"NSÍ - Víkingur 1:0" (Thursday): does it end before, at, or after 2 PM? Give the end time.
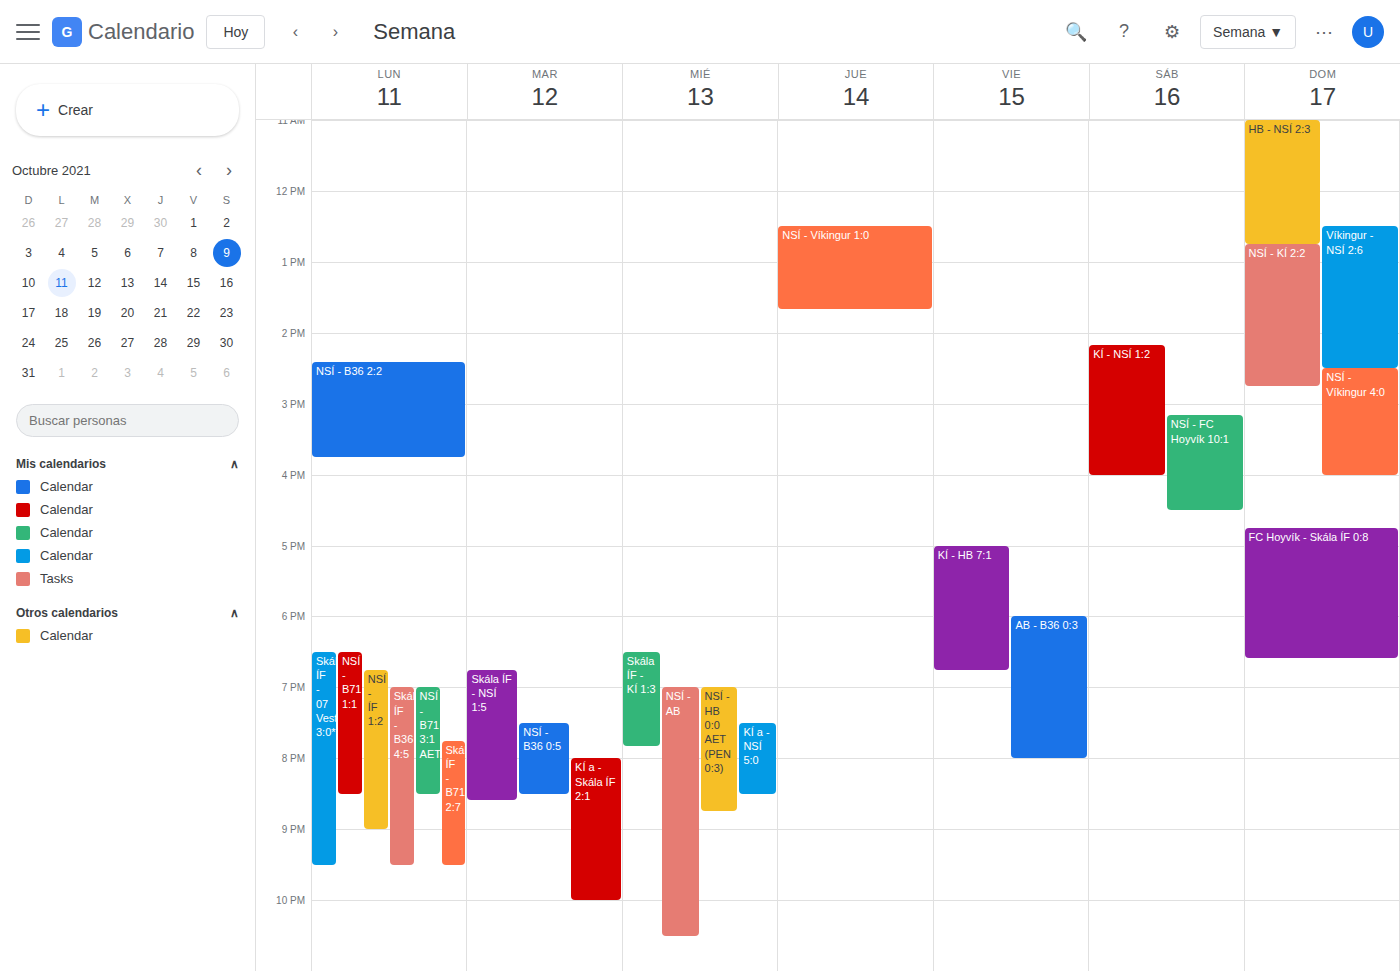
1:40 PM -- before 2 PM, 20 minutes above the 2 PM line.